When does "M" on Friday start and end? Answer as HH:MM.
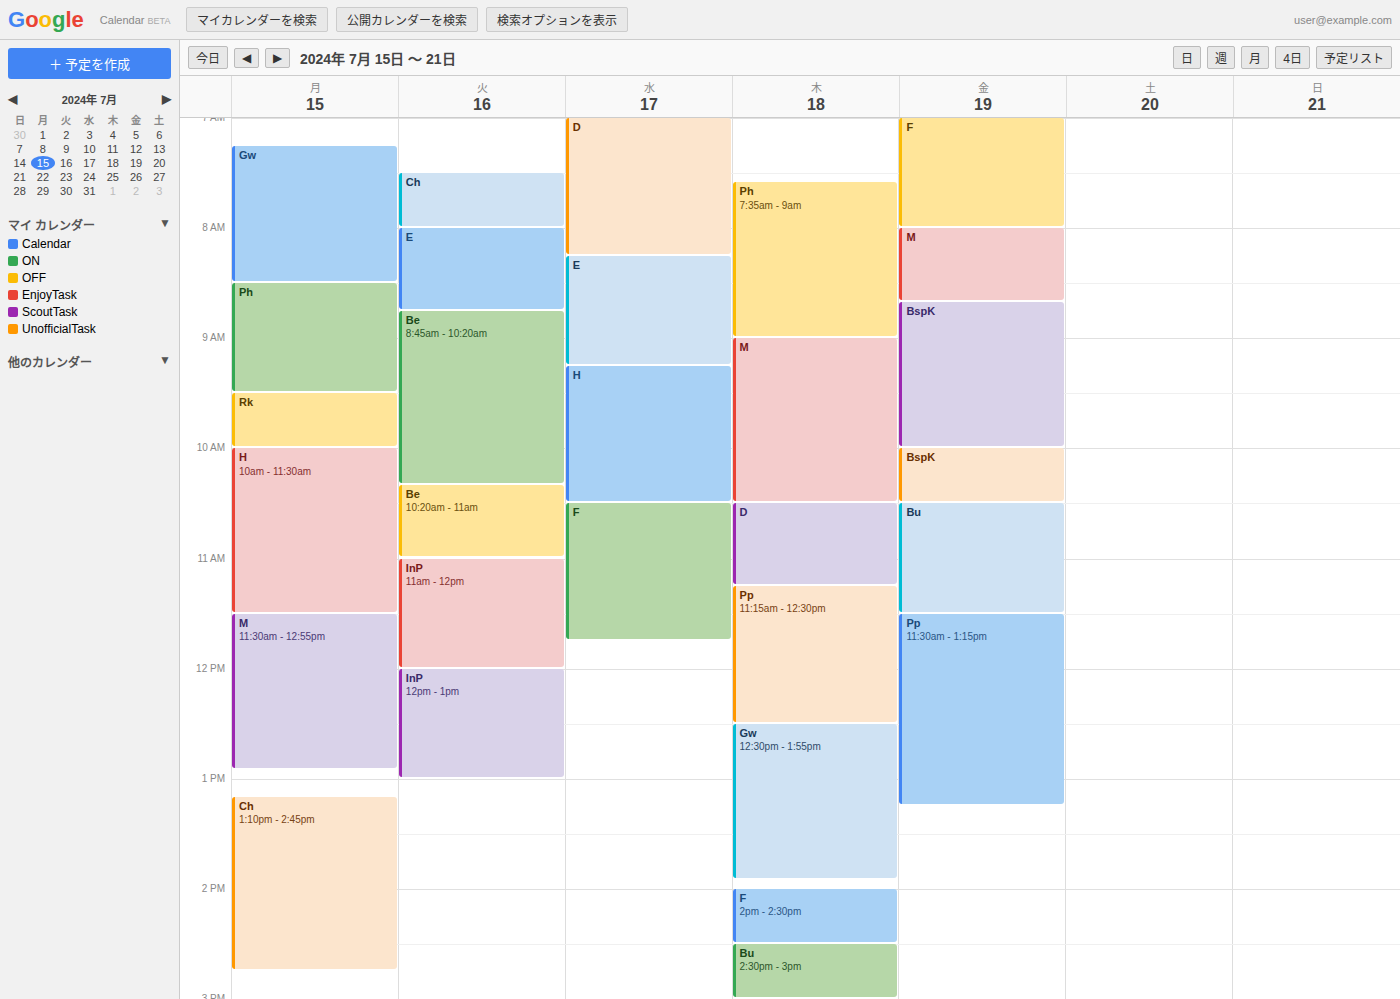
08:00 to 08:40